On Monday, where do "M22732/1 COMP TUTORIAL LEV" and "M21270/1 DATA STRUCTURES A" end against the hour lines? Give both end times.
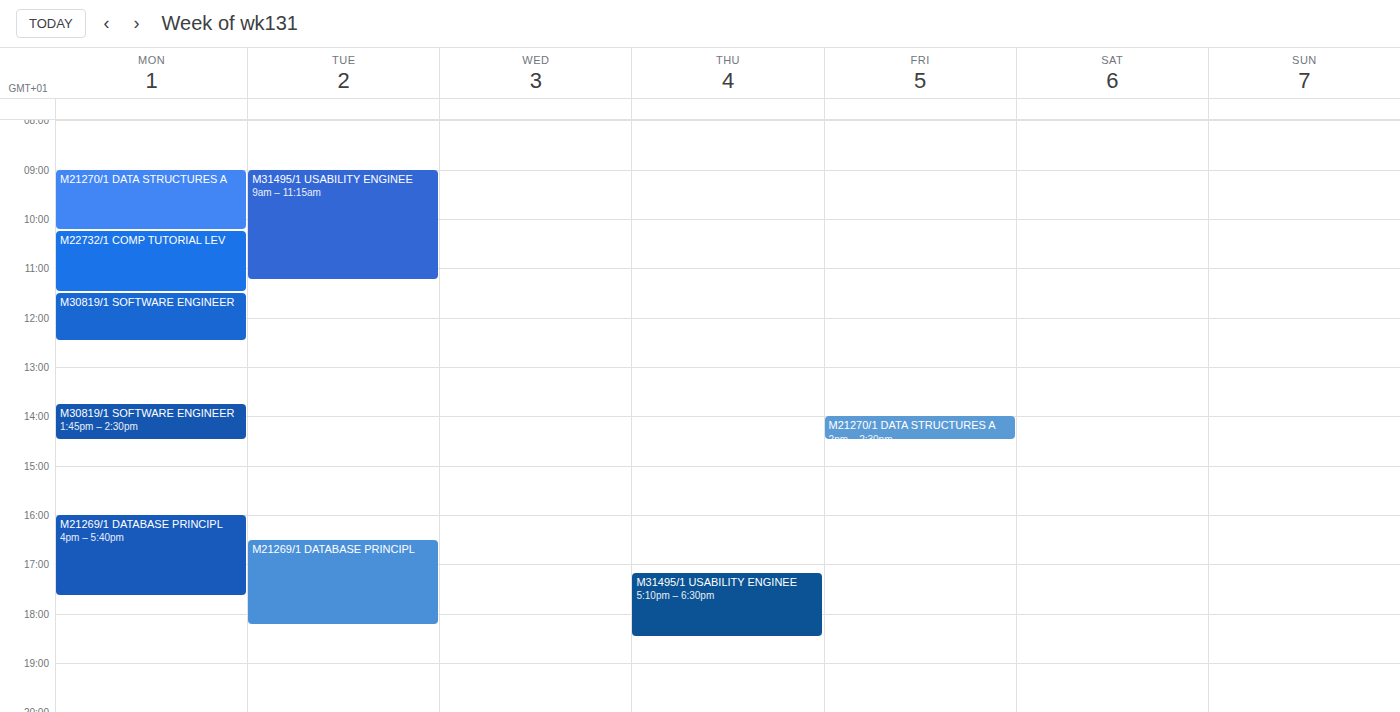
"M22732/1 COMP TUTORIAL LEV": 11:30 AM, halfway between the 11 AM and 12 PM lines. "M21270/1 DATA STRUCTURES A": 10:15 AM, neither: a quarter of the way from the 10 AM line to the 11 AM line.